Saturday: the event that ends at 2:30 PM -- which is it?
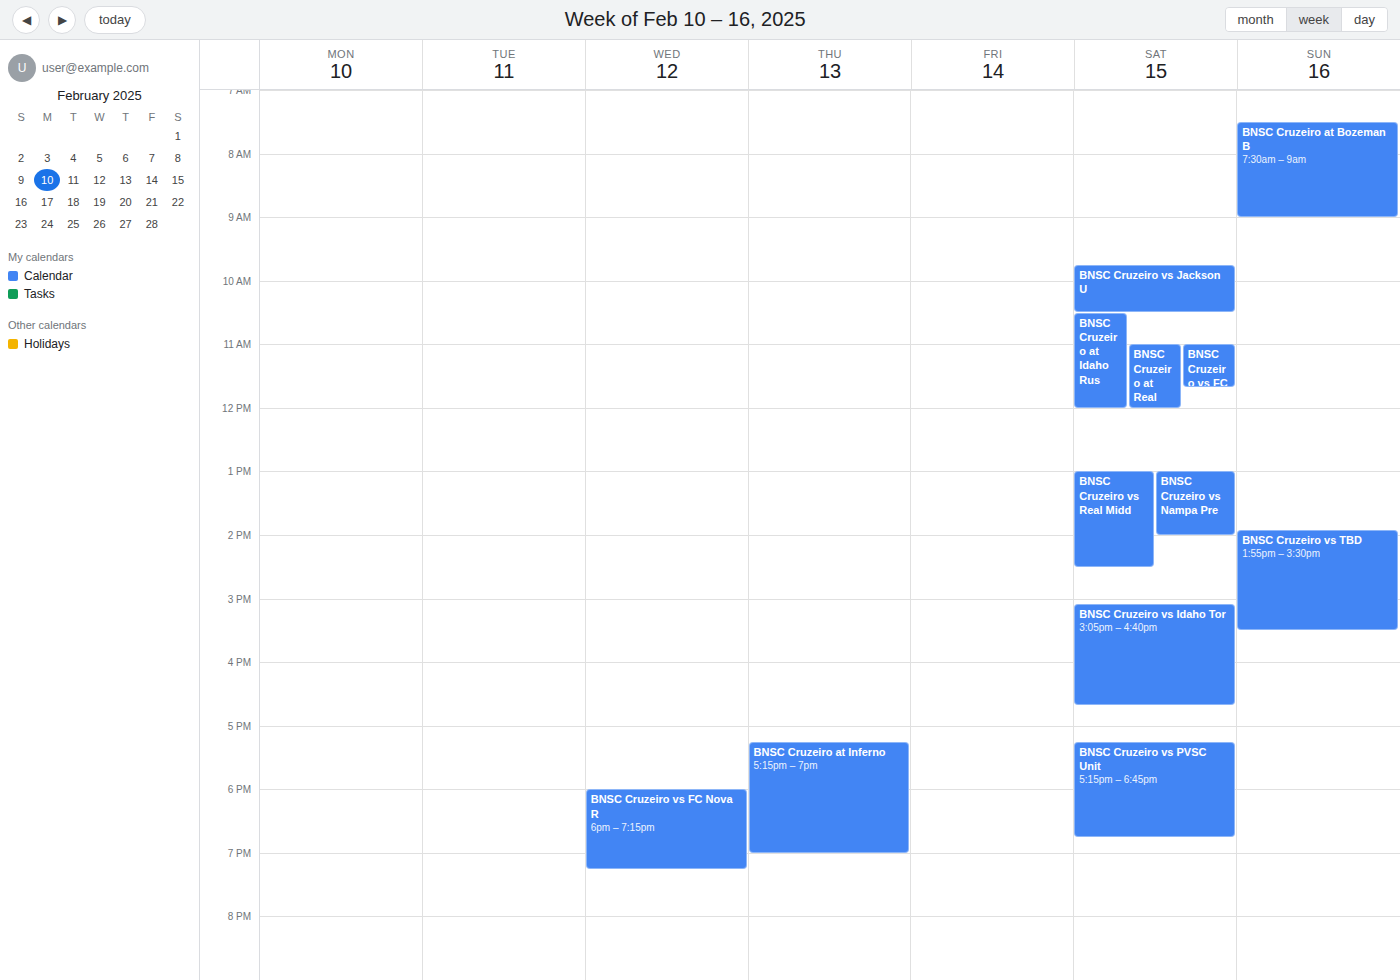
"BNSC Cruzeiro vs Real Midd"